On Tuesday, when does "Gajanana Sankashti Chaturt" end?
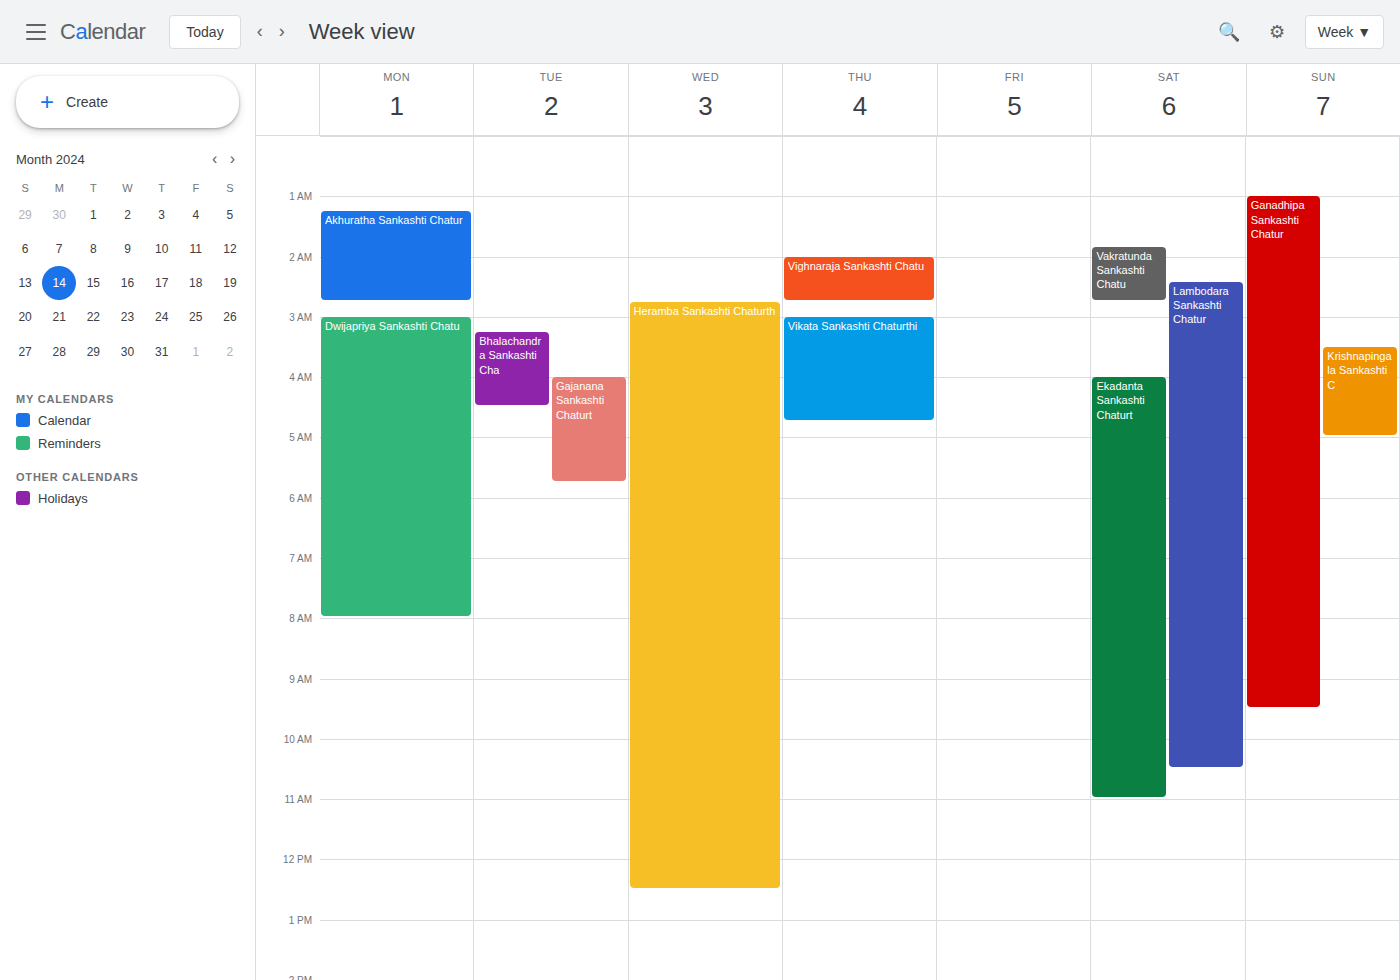
5:45 AM